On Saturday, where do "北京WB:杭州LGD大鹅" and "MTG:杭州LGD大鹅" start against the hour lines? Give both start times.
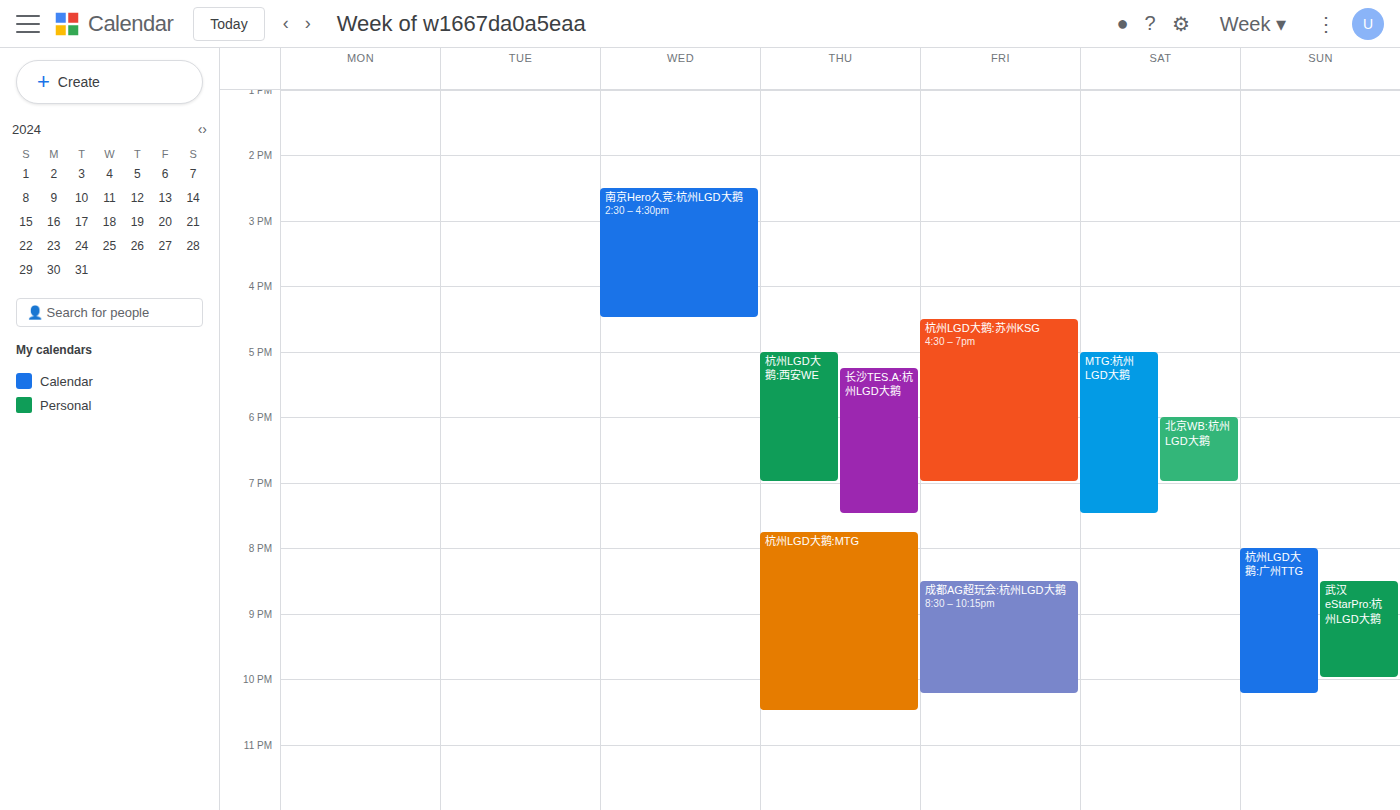
"北京WB:杭州LGD大鹅": 6:00 PM, exactly on the 6 PM line. "MTG:杭州LGD大鹅": 5:00 PM, exactly on the 5 PM line.